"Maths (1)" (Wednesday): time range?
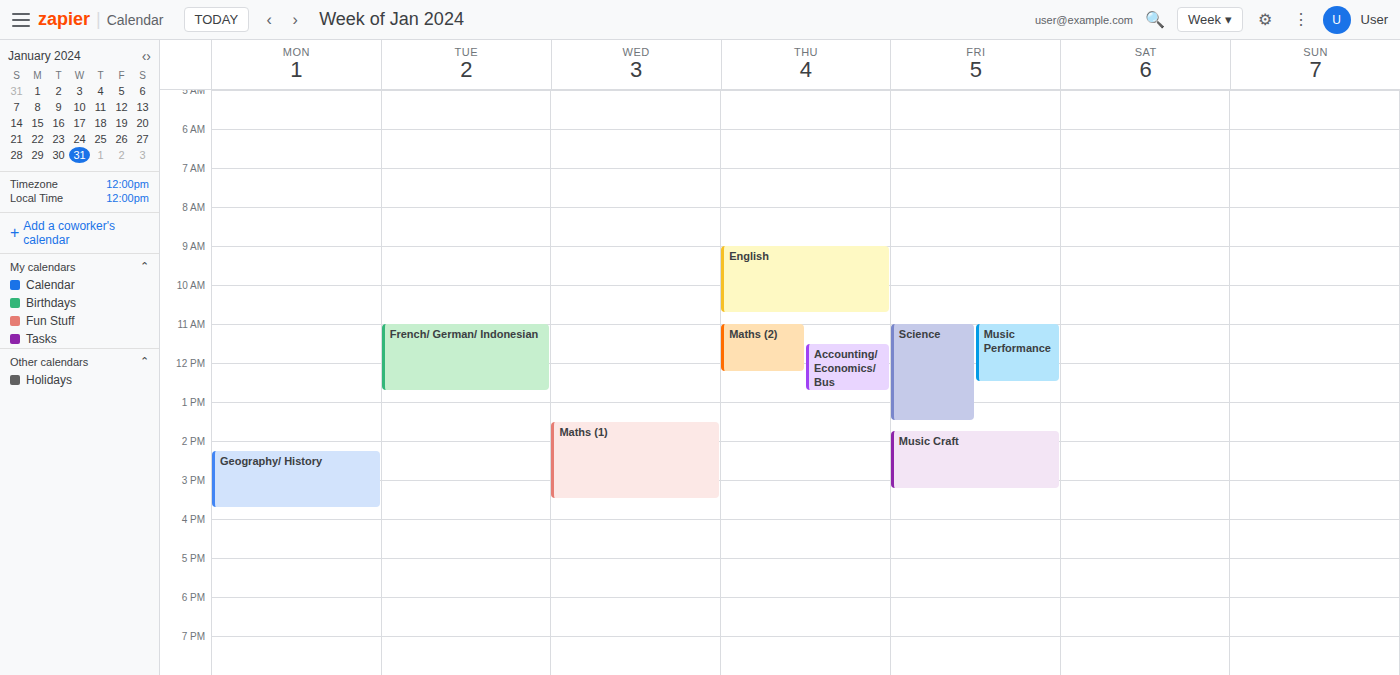
1:30 PM to 3:30 PM